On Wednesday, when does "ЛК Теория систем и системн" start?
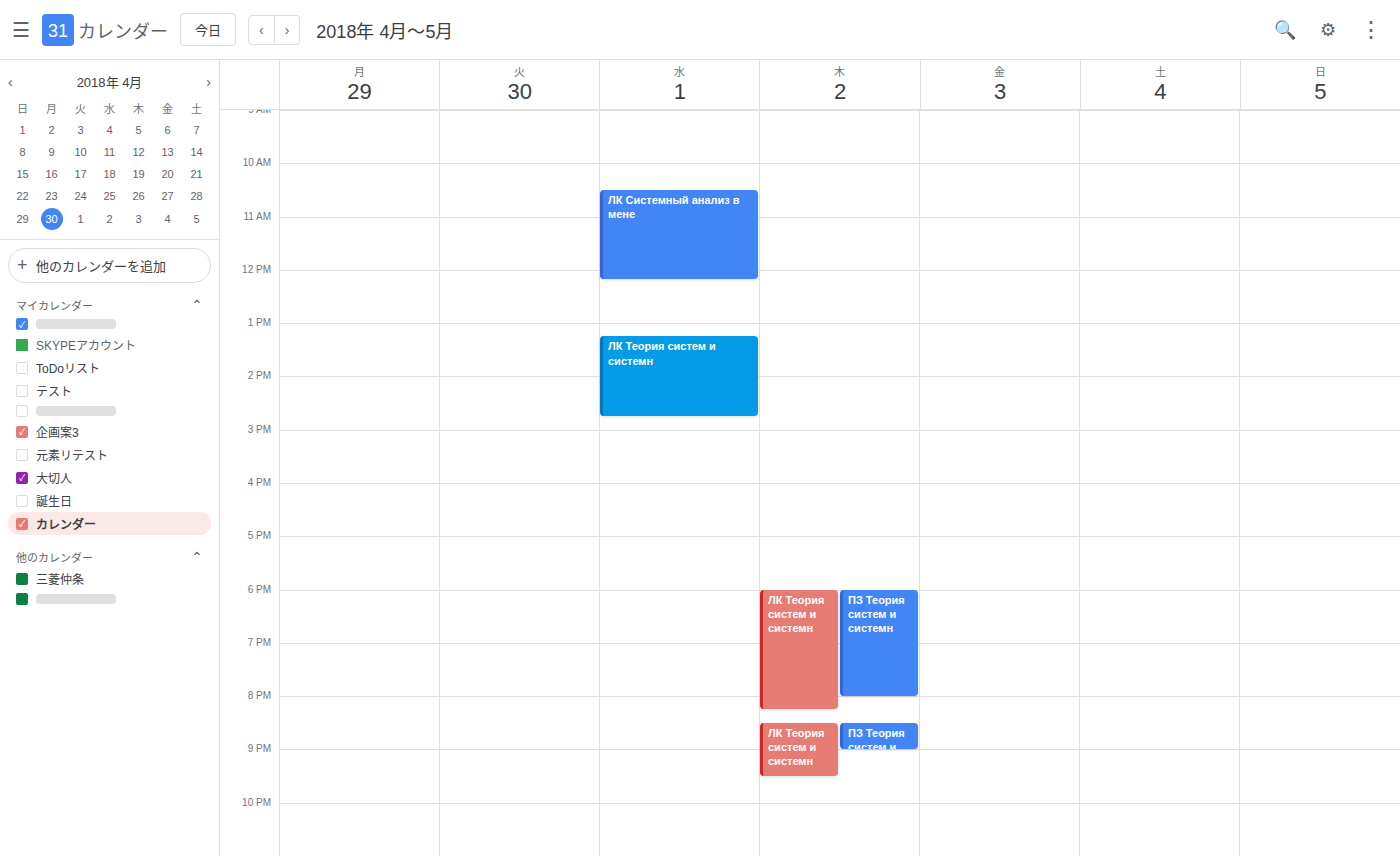
13:15